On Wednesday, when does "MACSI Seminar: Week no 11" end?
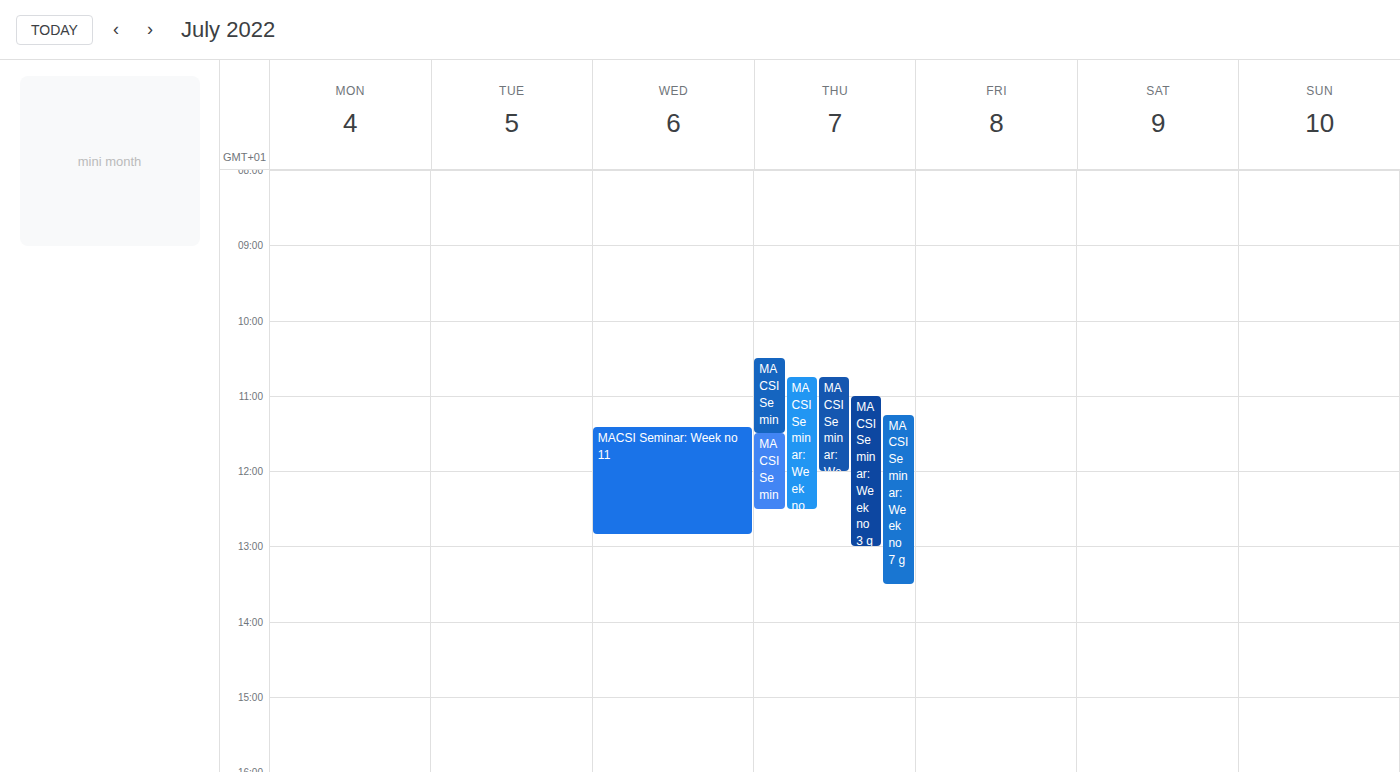
12:50 PM